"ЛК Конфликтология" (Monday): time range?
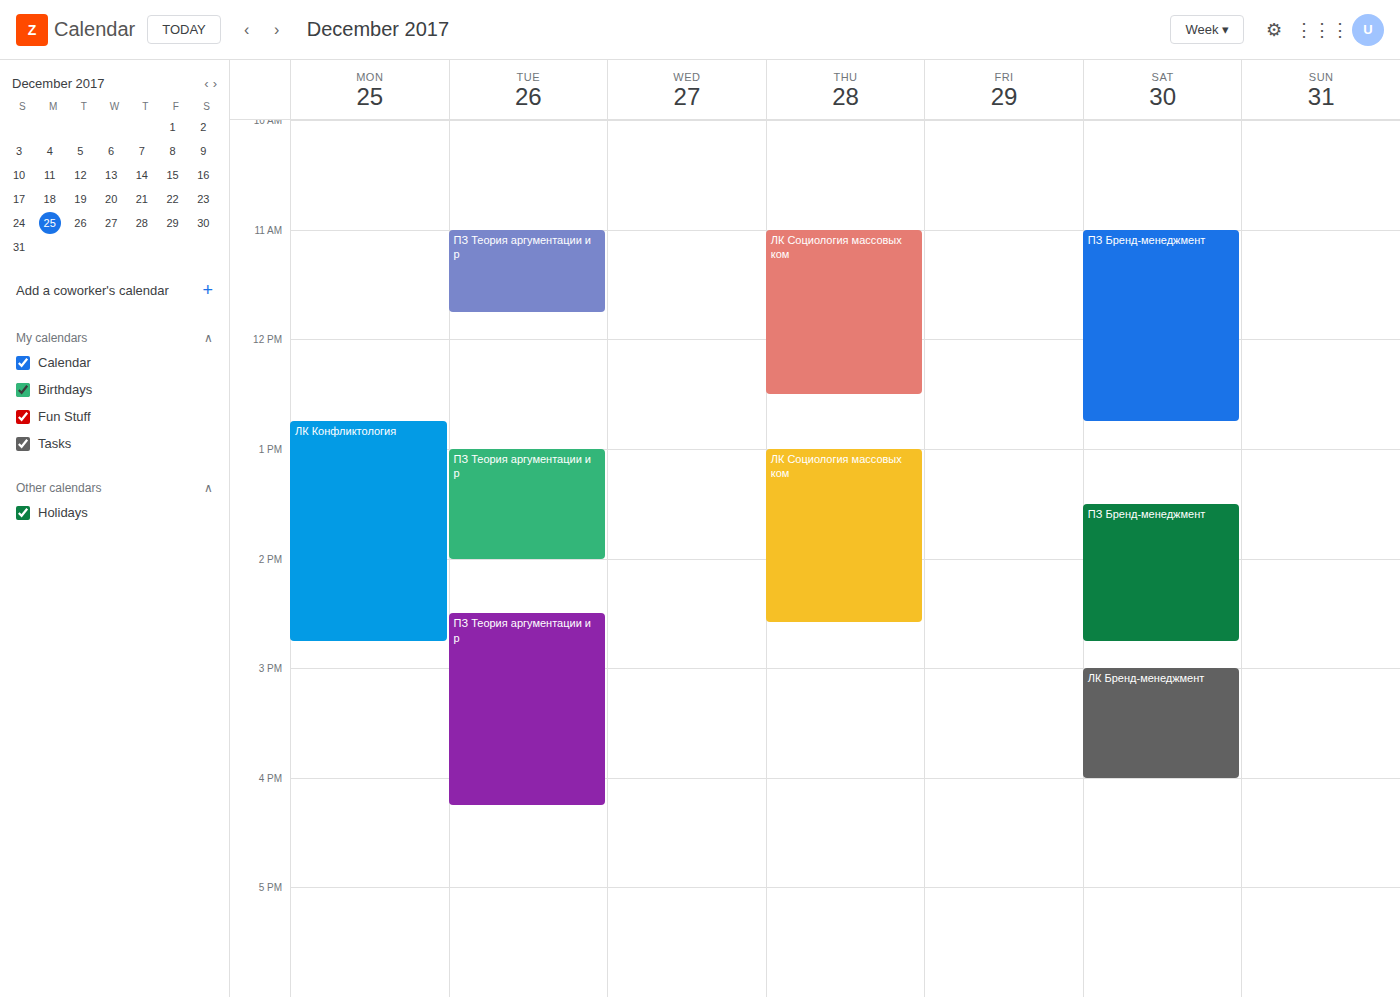
12:45 PM to 2:45 PM